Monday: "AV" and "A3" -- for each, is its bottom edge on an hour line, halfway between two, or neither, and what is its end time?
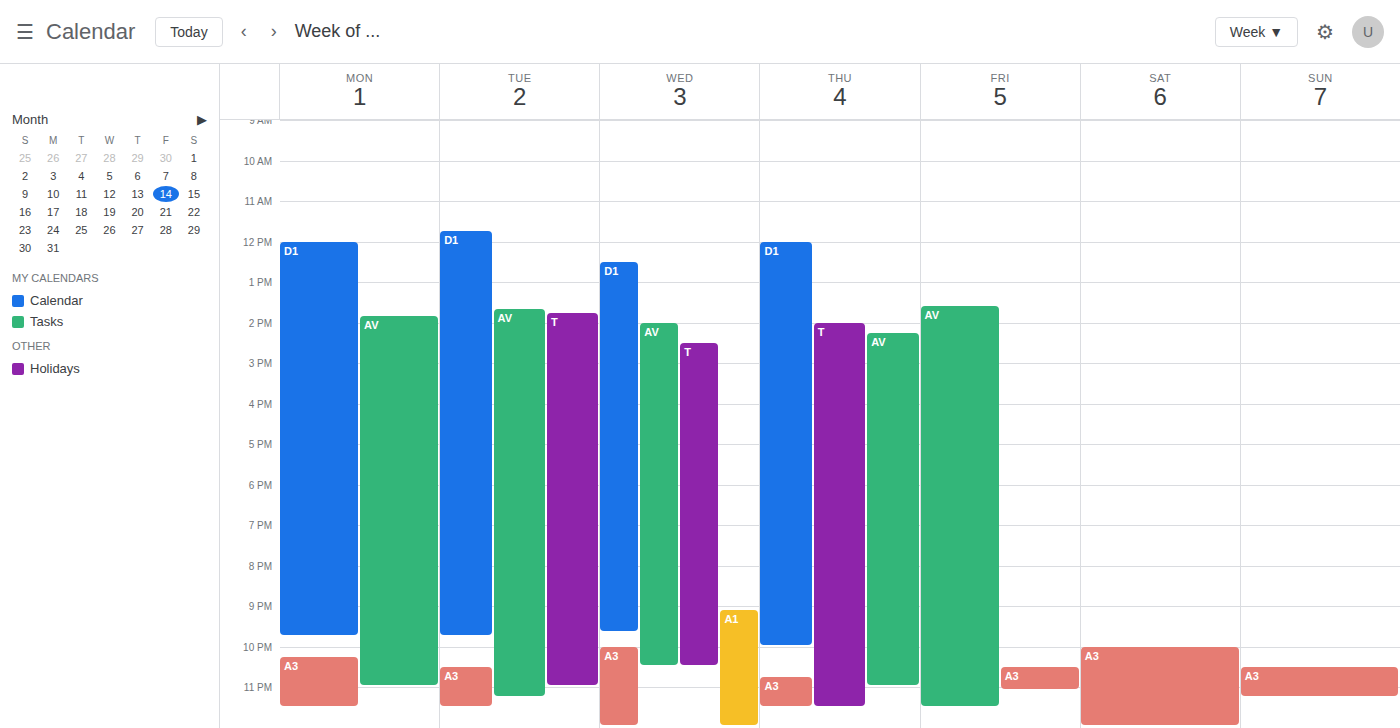
"AV": 11:00 PM, exactly on the 11 PM line. "A3": 11:30 PM, halfway between the 11 PM and 12 AM lines.